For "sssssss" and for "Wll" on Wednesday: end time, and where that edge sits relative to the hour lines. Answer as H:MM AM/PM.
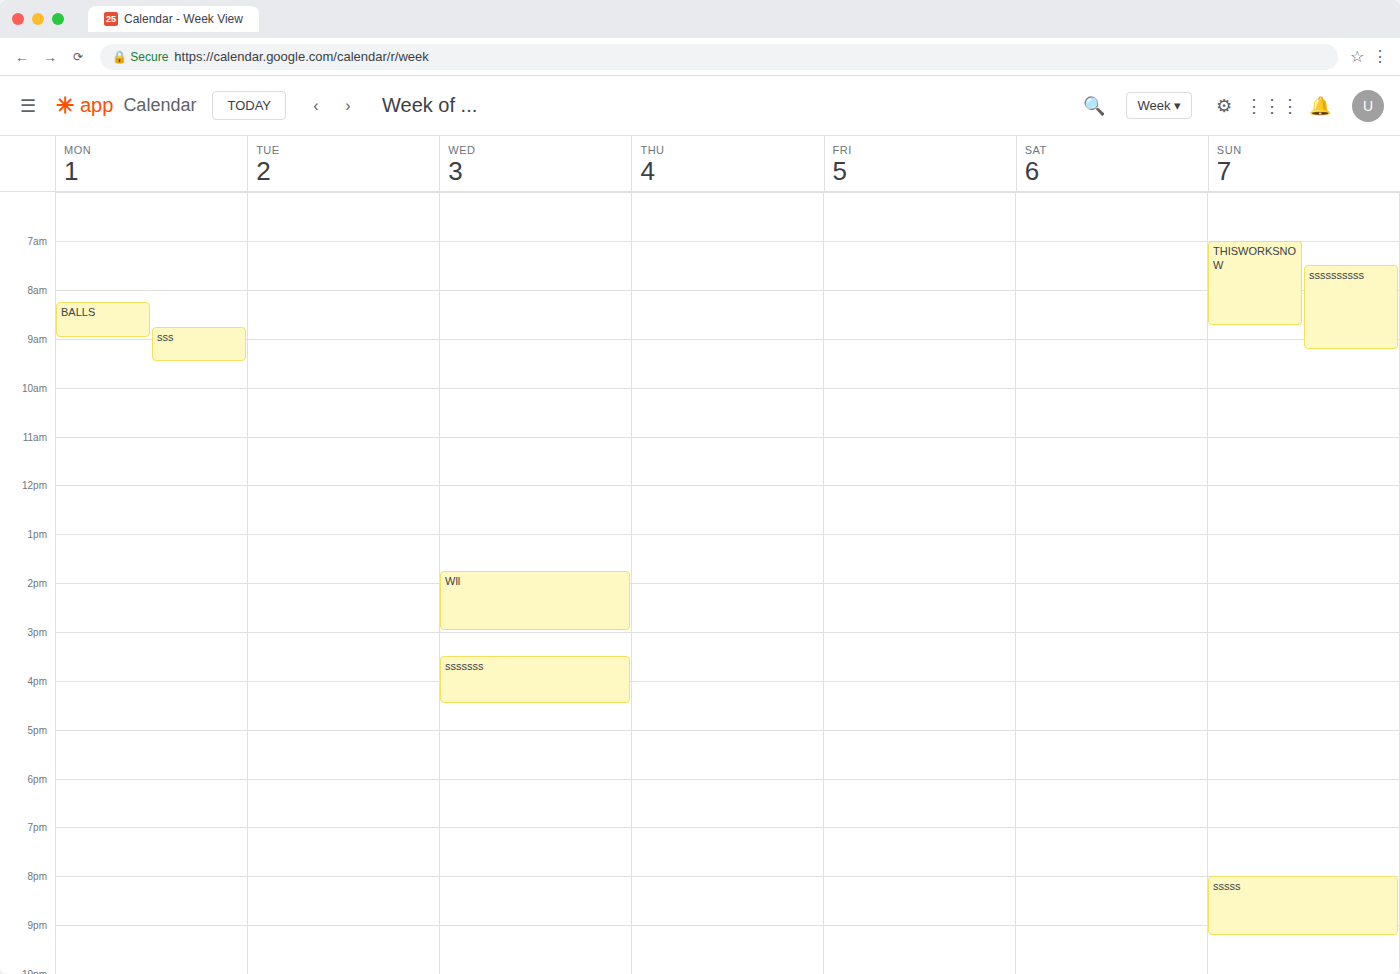
"sssssss": 4:30 PM, halfway between the 4 PM and 5 PM lines. "Wll": 3:00 PM, exactly on the 3 PM line.